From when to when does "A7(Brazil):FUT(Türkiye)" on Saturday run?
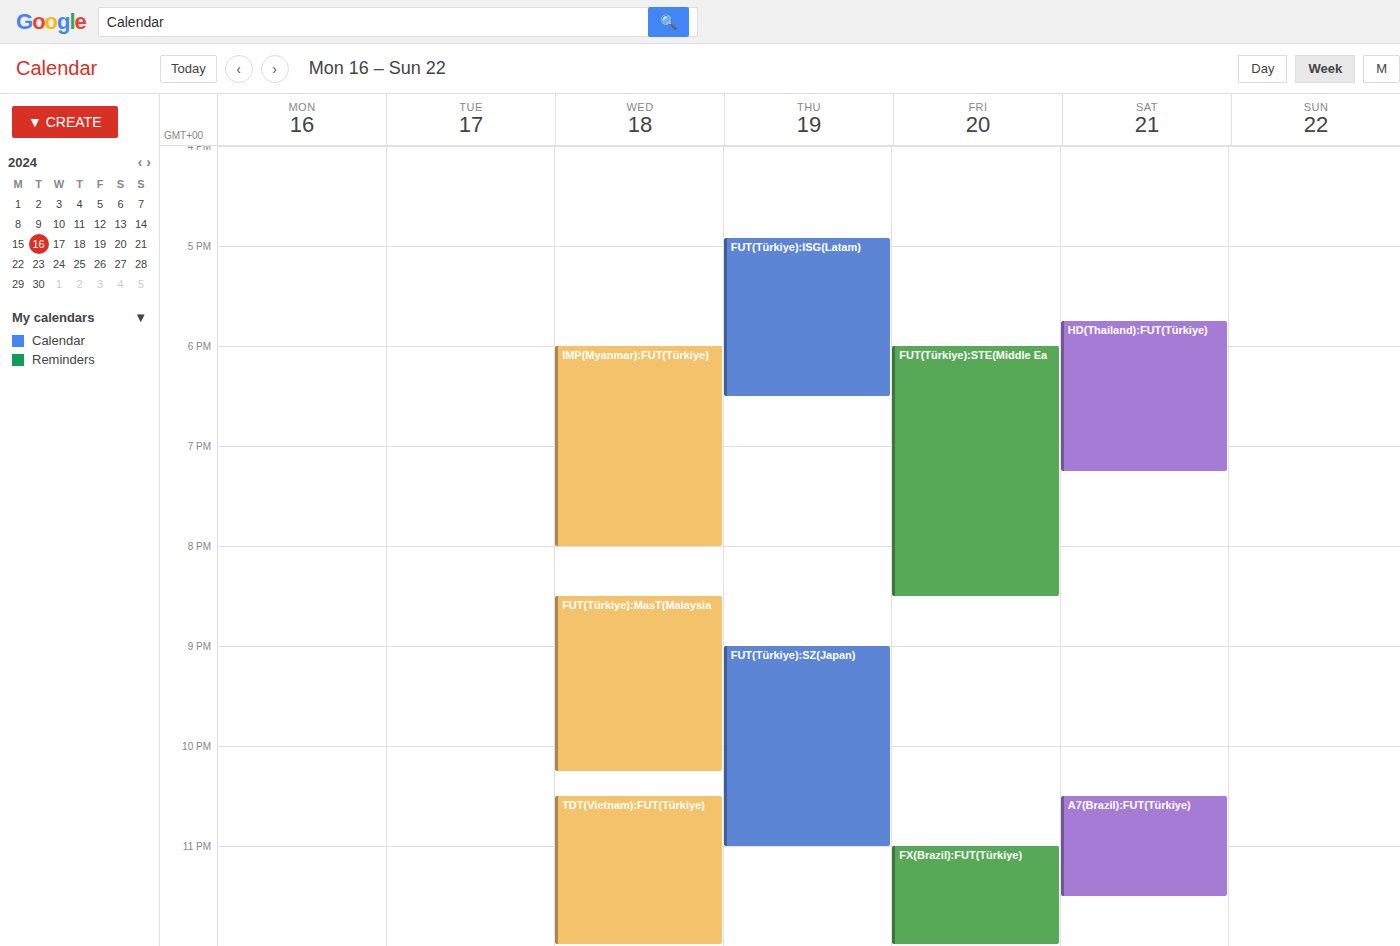
10:30 PM to 11:30 PM